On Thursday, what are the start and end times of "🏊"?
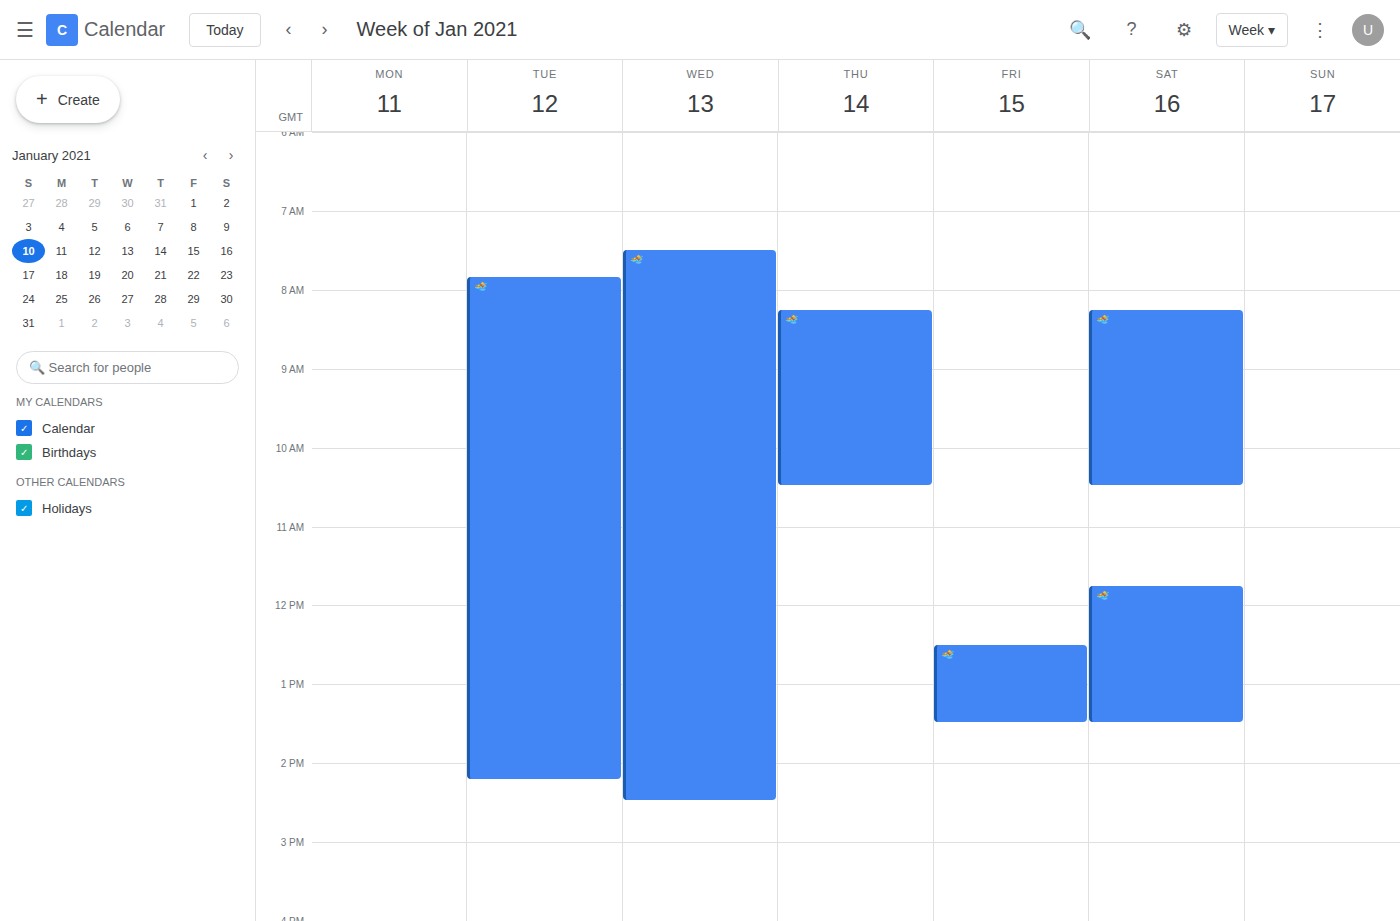
08:15 to 10:30